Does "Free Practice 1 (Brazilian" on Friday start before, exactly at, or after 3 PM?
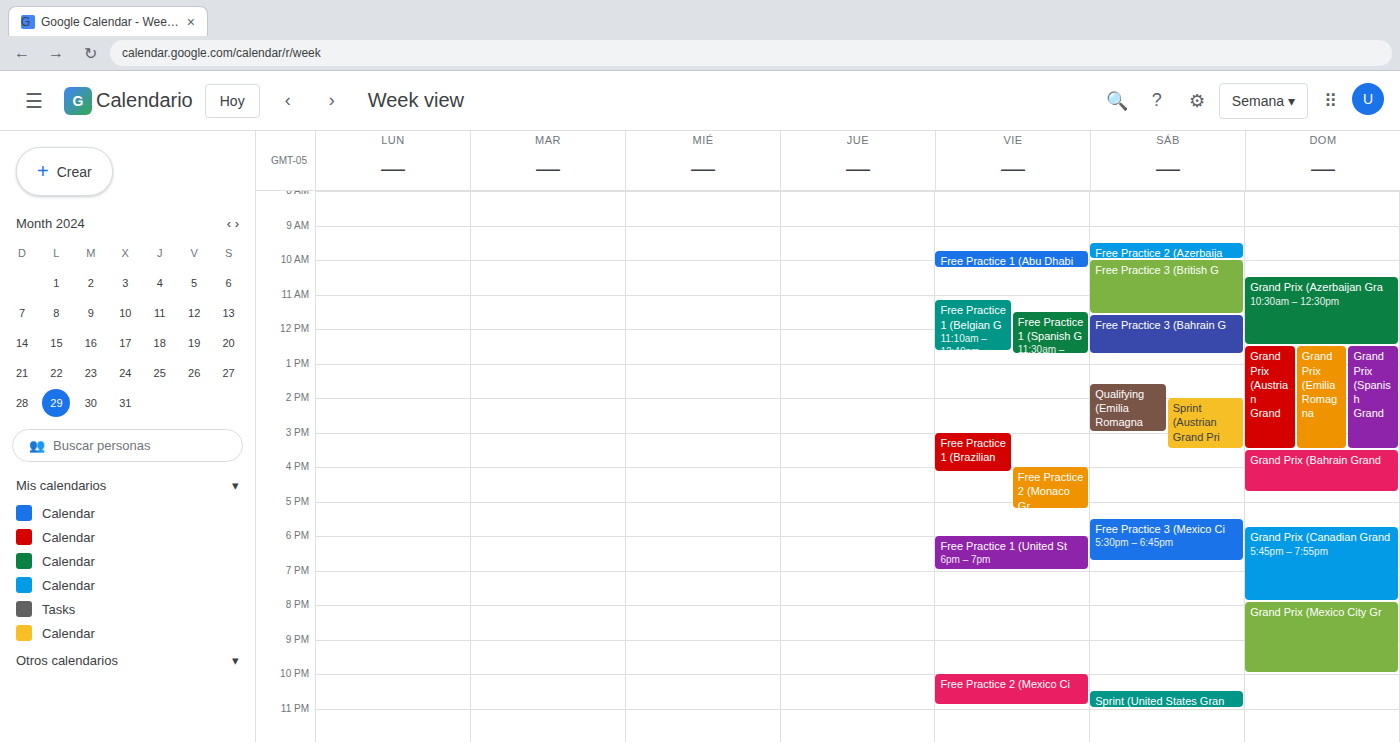
3:00 PM -- exactly at 3 PM, on the 3 PM line.